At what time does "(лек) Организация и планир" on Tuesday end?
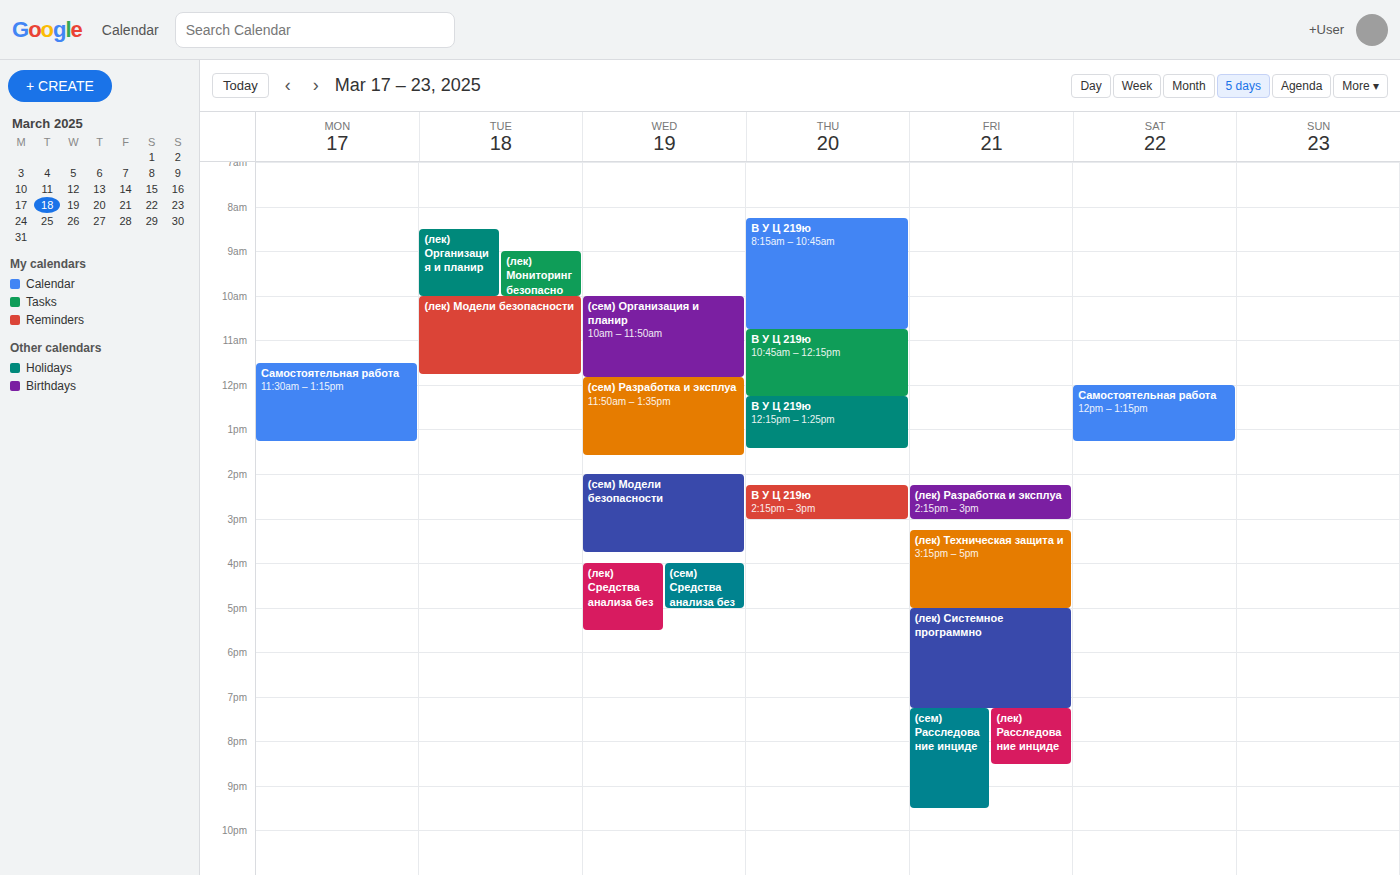
10:00 AM